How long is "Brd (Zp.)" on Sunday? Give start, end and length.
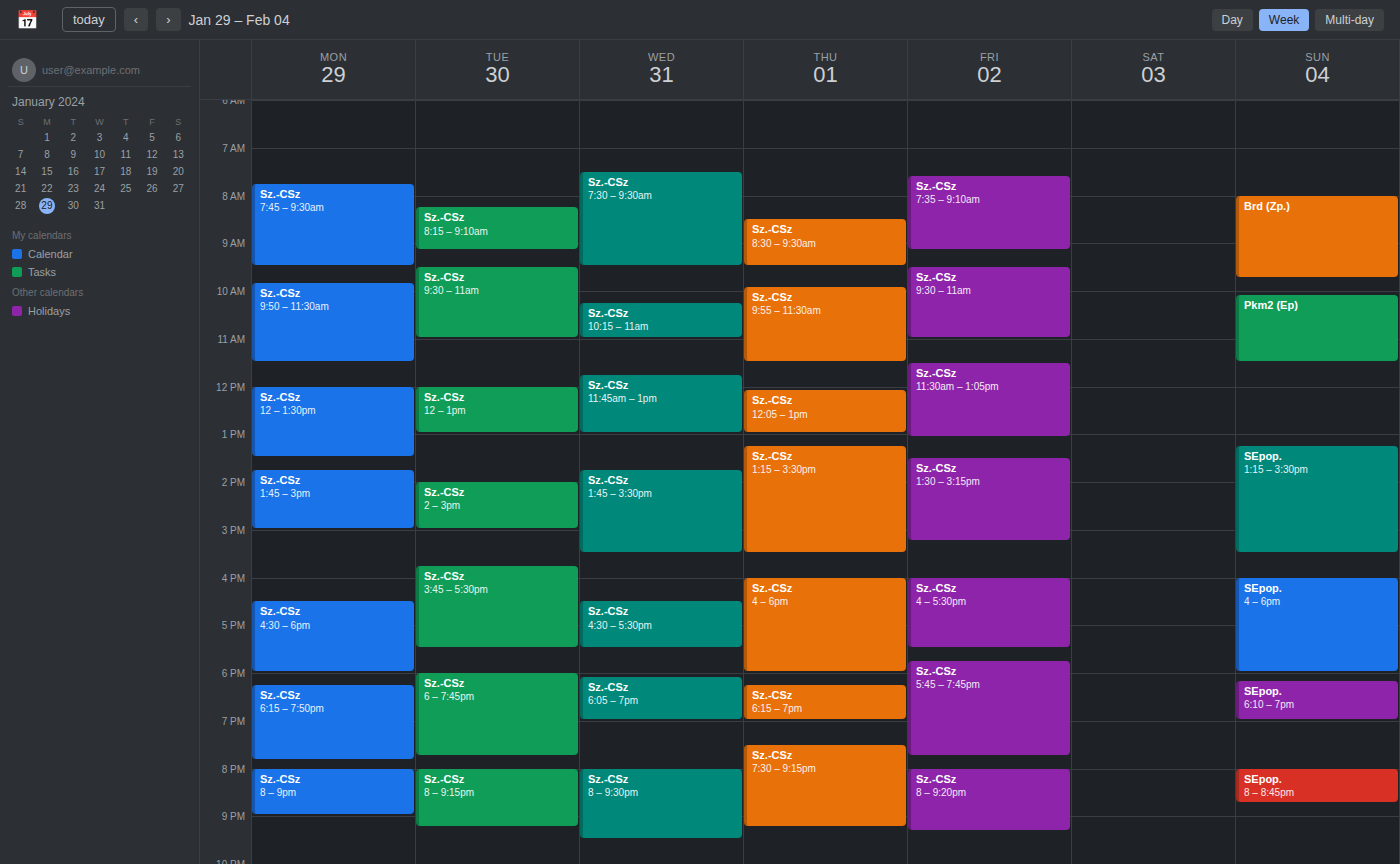
8:00 AM to 9:45 AM, 1 hour 45 minutes